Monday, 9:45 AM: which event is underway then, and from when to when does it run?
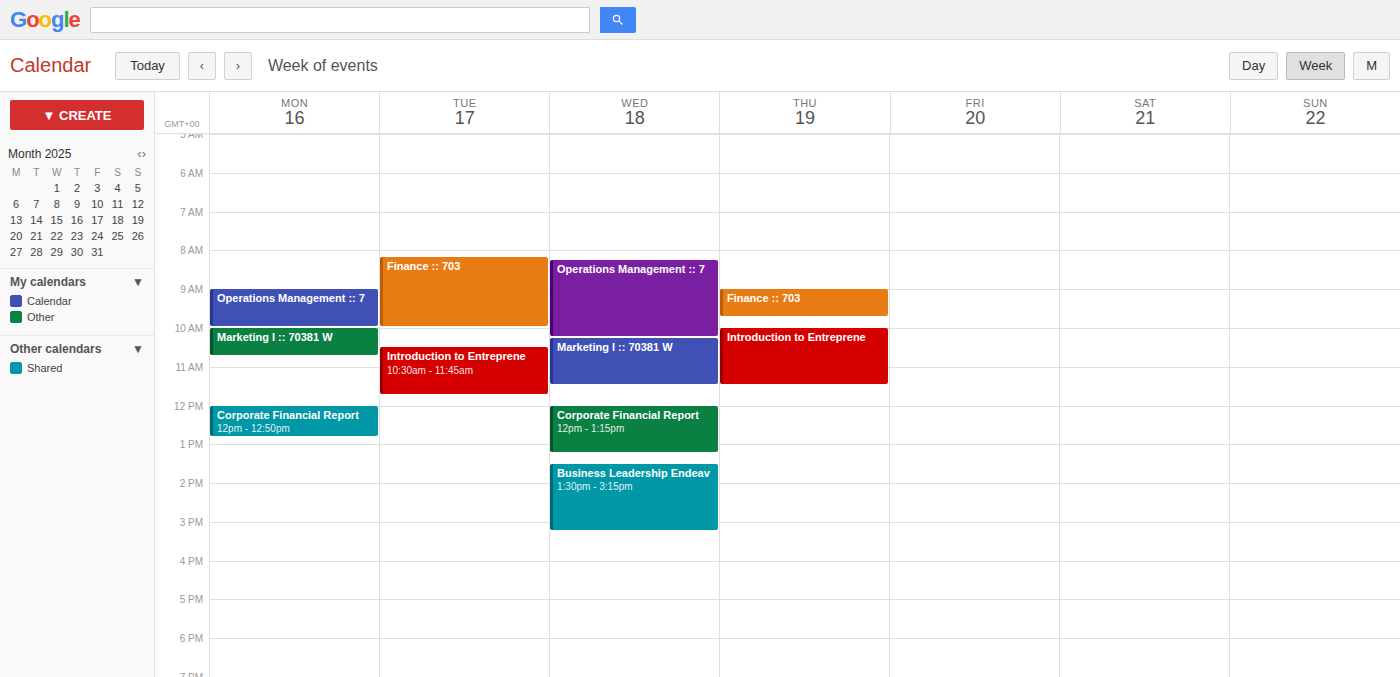
"Operations Management :: 7", 9:00 AM to 10:00 AM